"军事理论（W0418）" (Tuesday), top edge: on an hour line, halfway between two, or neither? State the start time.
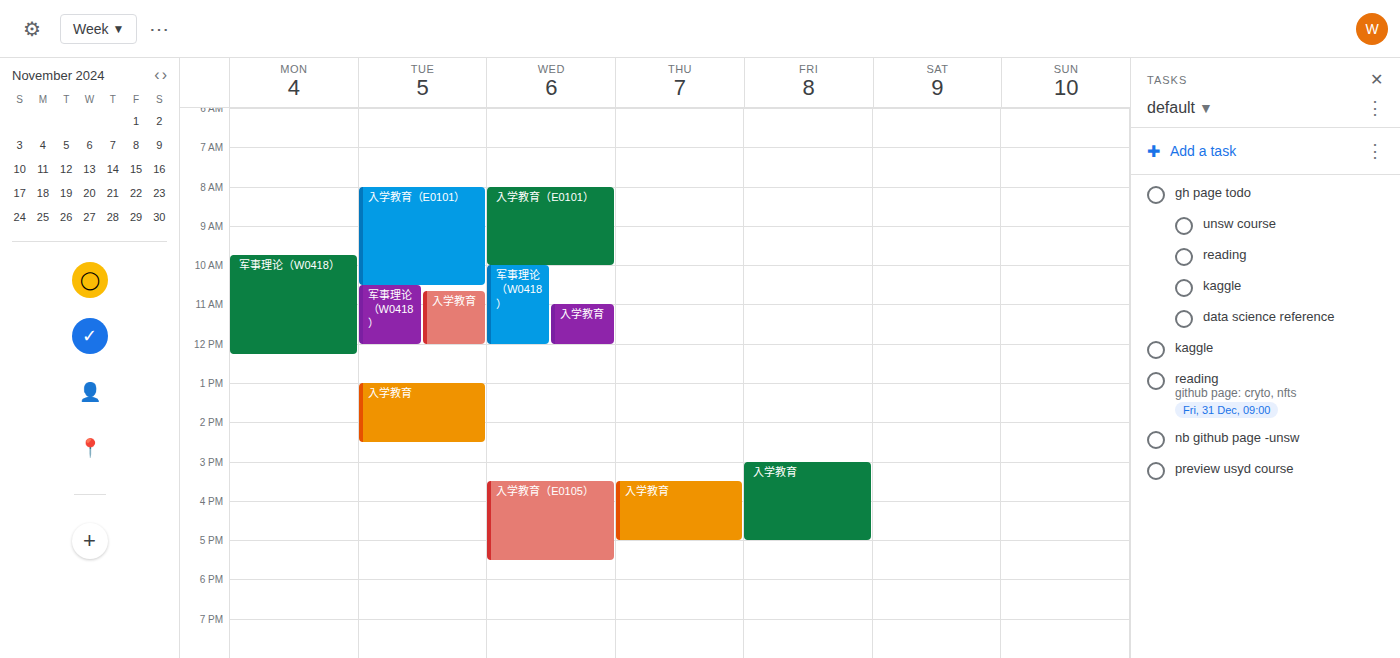
10:30 AM -- halfway between the 10 AM and 11 AM lines.